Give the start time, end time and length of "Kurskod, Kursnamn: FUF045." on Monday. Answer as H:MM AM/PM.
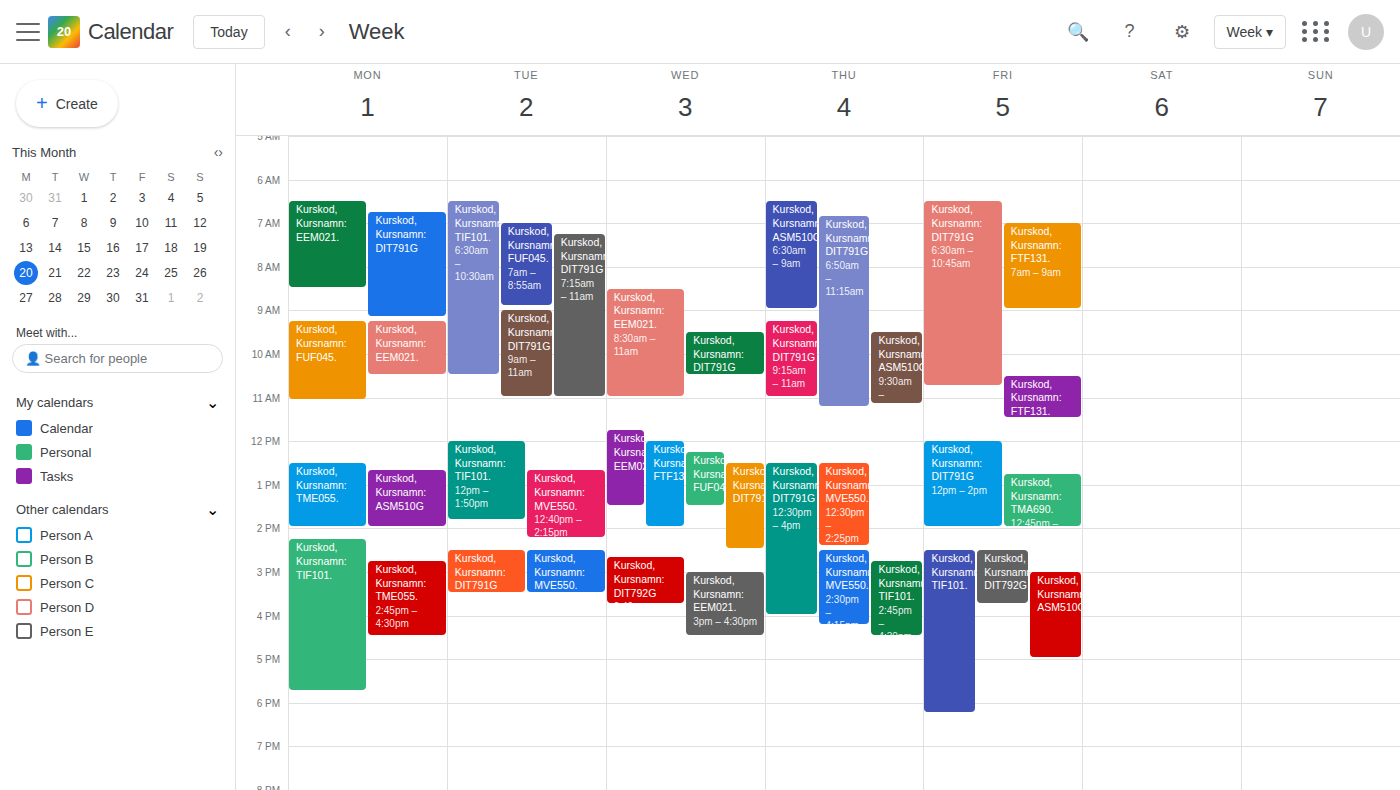
9:15 AM to 11:05 AM, 1 hour 50 minutes